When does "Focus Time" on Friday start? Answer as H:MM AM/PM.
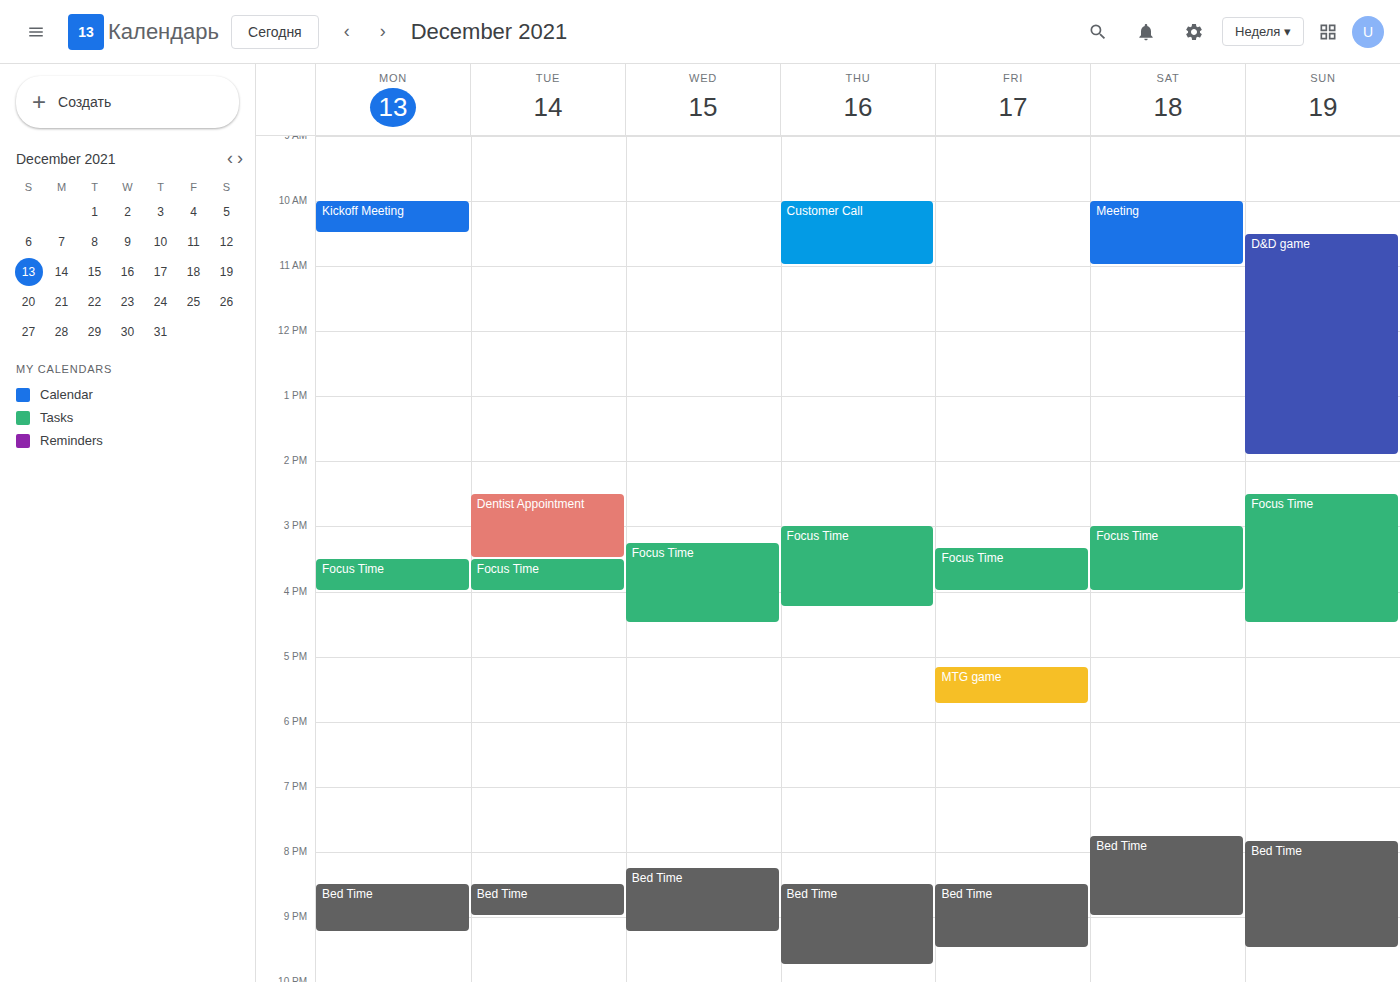
3:20 PM